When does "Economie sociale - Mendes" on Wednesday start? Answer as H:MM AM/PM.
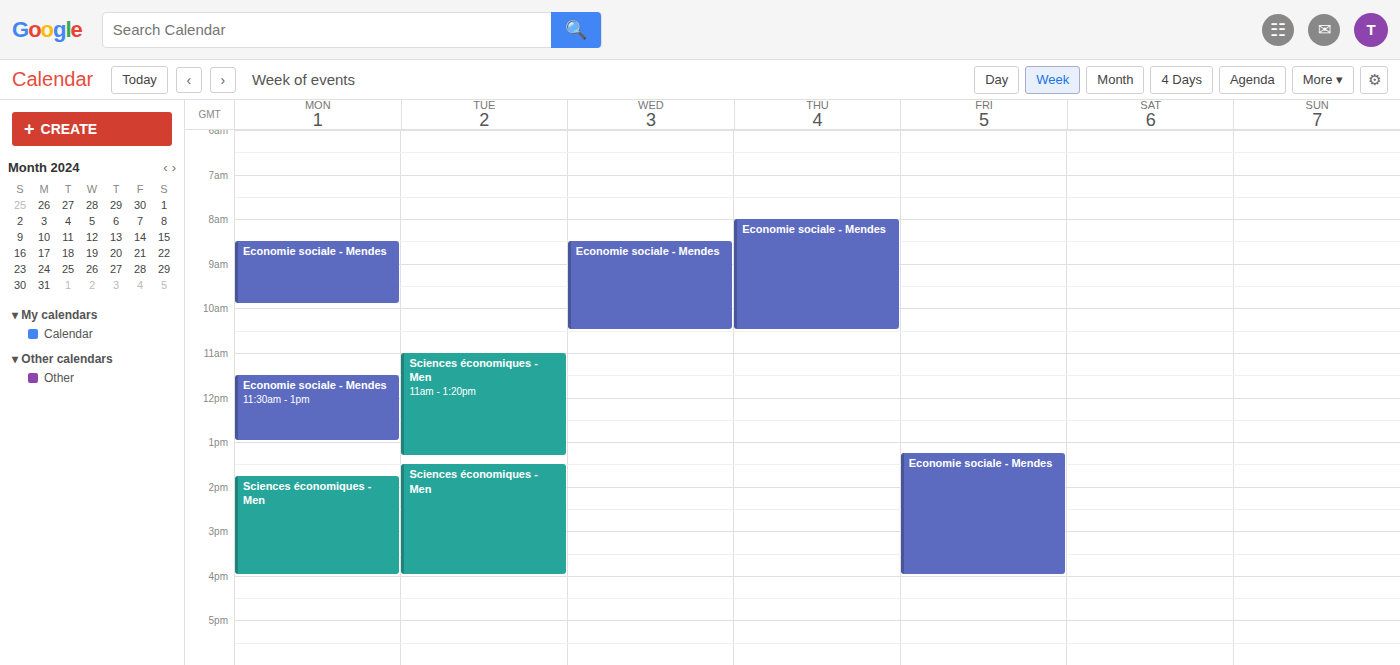
8:30 AM